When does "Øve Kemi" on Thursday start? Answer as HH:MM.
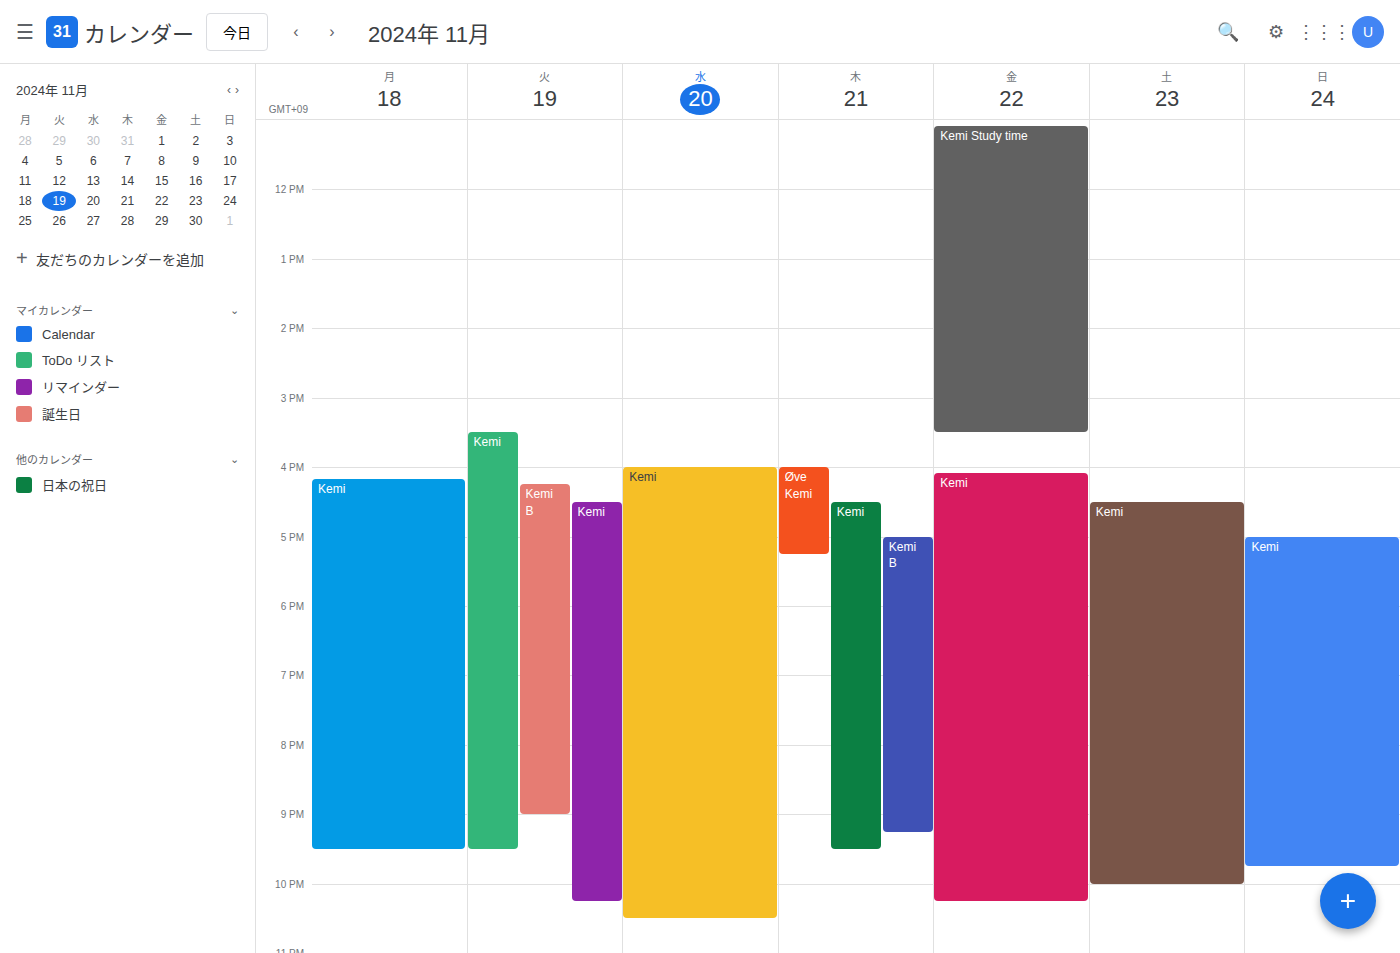
16:00